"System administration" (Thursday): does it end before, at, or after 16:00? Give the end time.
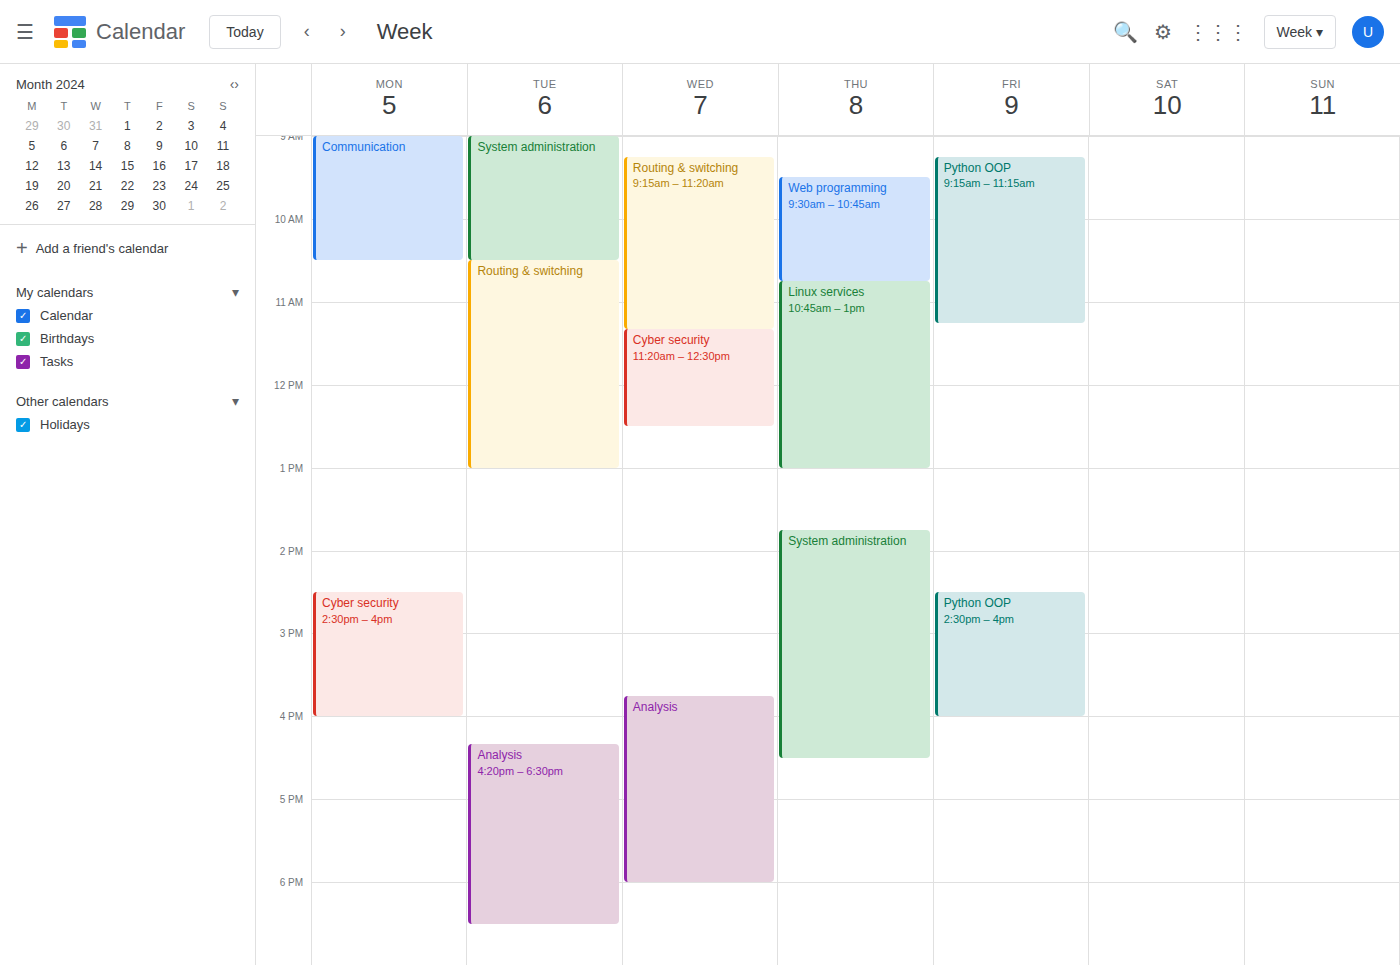
16:30 -- after 16:00, 30 minutes below the 16:00 line.